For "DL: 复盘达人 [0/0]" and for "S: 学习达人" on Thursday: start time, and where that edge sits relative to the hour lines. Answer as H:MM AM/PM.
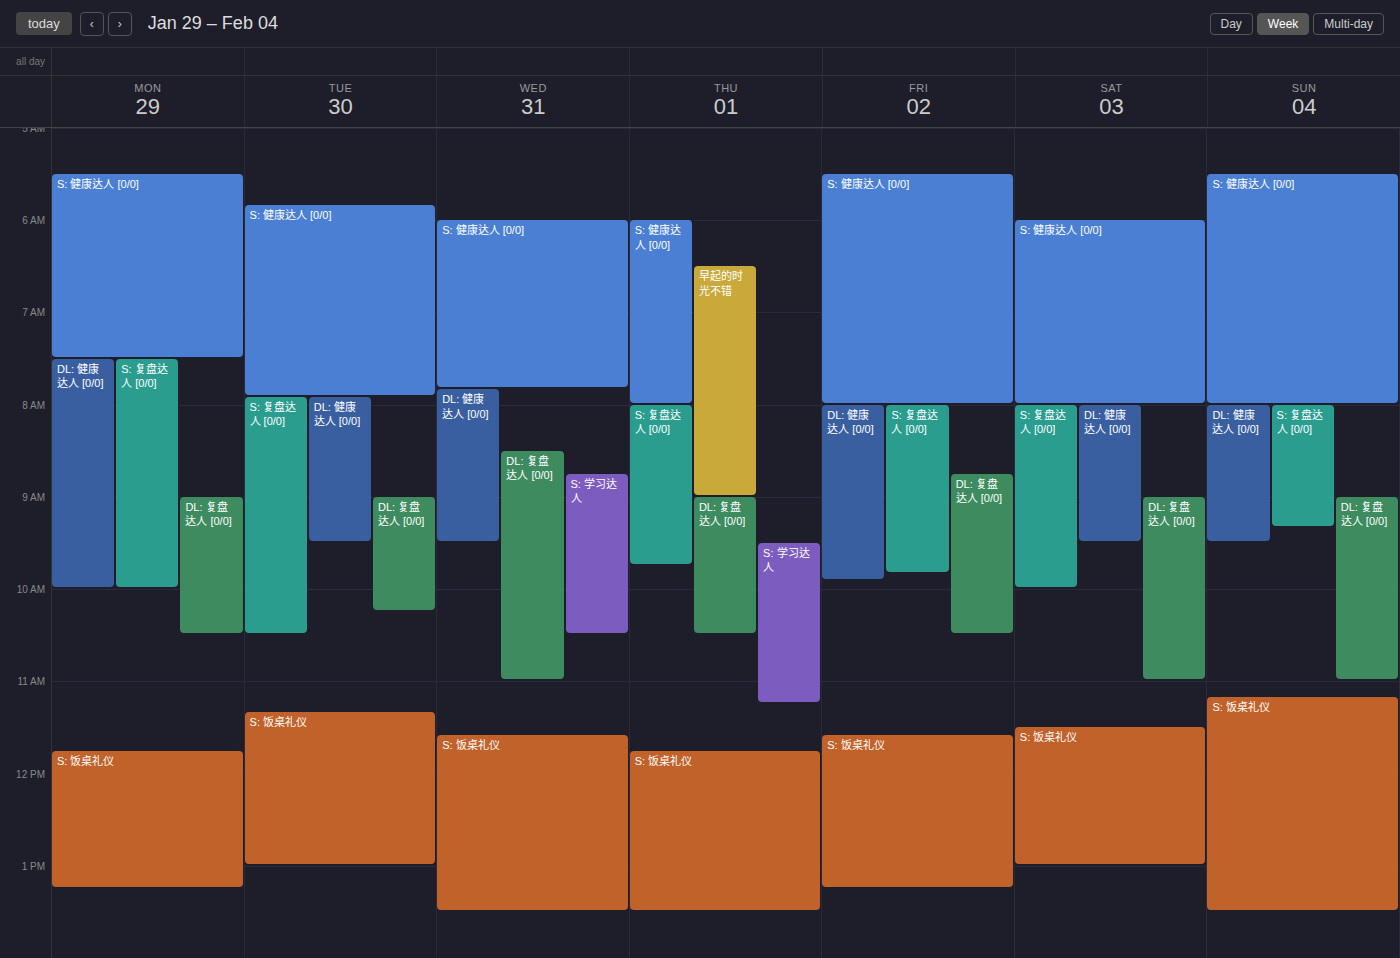
"DL: 复盘达人 [0/0]": 9:00 AM, exactly on the 9 AM line. "S: 学习达人": 9:30 AM, halfway between the 9 AM and 10 AM lines.